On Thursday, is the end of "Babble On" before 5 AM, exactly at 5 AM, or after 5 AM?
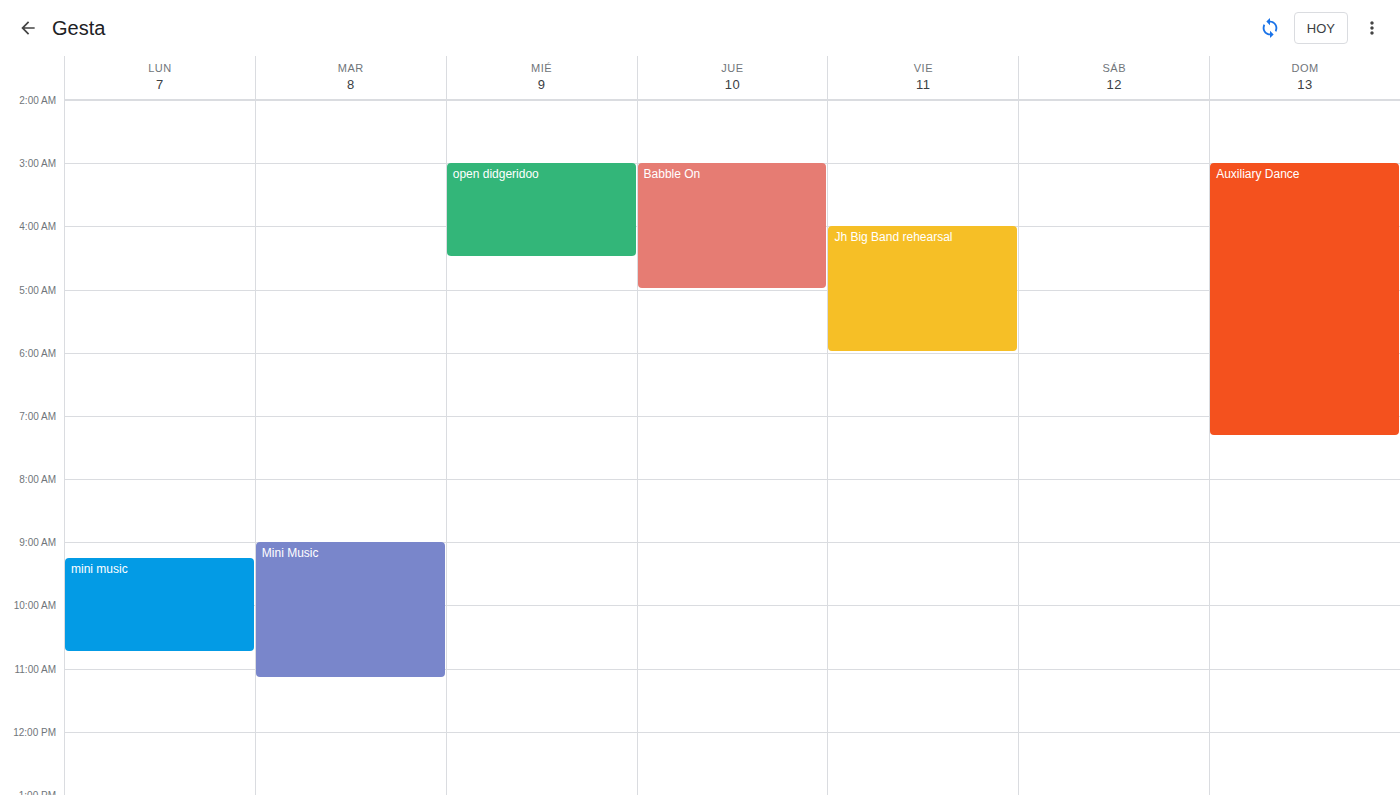
5:00 AM -- exactly at 5 AM, on the 5 AM line.